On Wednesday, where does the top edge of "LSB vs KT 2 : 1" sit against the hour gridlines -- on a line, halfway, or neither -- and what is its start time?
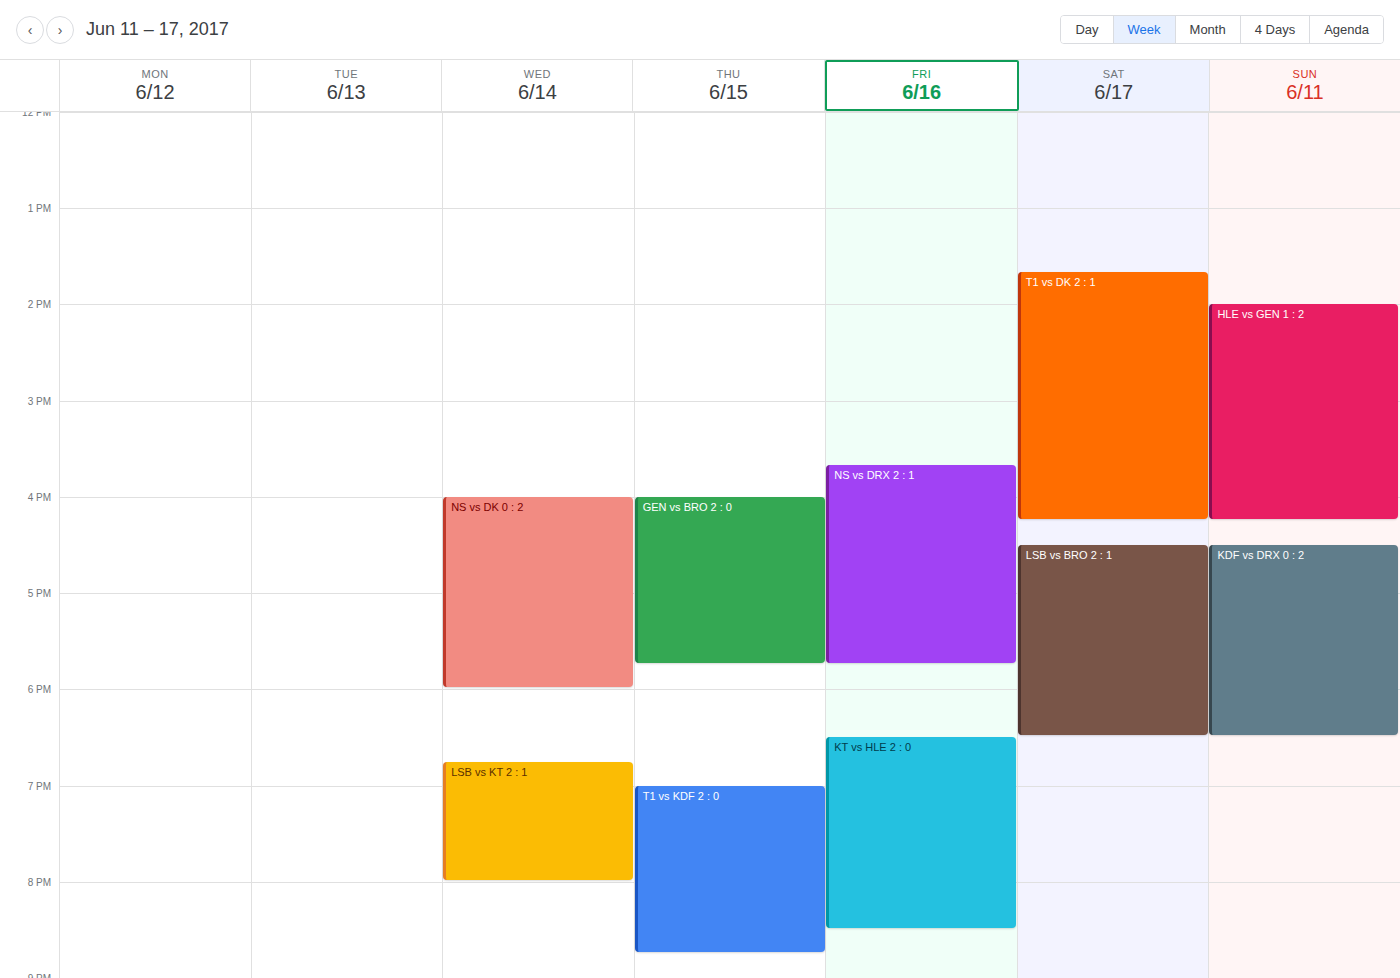
6:45 PM -- neither: three quarters of the way from the 6 PM line to the 7 PM line.